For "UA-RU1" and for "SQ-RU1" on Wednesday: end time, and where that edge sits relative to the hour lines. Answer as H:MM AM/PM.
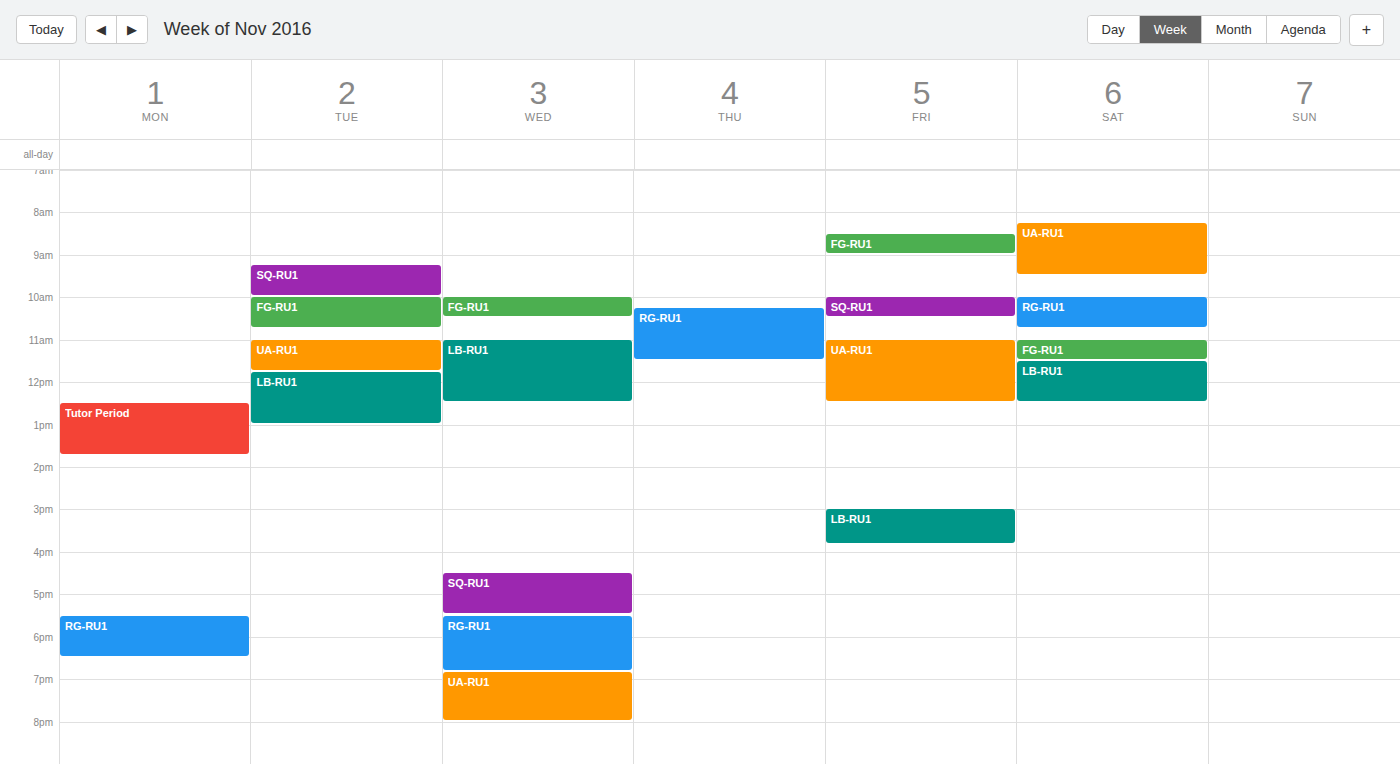
"UA-RU1": 8:00 PM, exactly on the 8 PM line. "SQ-RU1": 5:30 PM, halfway between the 5 PM and 6 PM lines.